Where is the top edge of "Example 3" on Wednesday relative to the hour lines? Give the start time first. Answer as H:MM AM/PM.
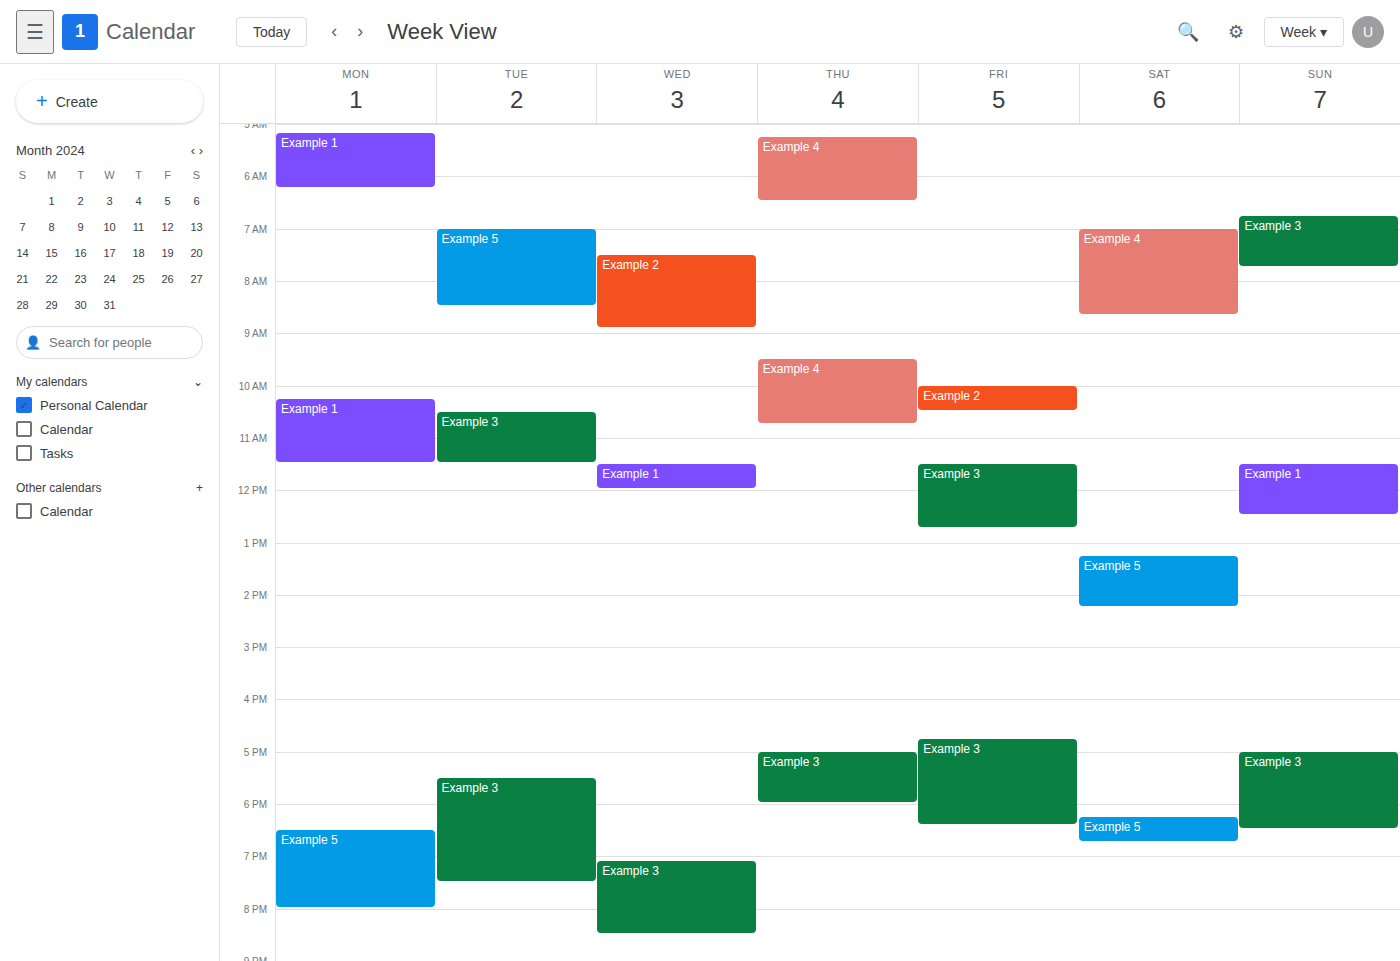
7:05 PM -- neither: 5 minutes below the 7 PM line and 55 minutes above the 8 PM line.